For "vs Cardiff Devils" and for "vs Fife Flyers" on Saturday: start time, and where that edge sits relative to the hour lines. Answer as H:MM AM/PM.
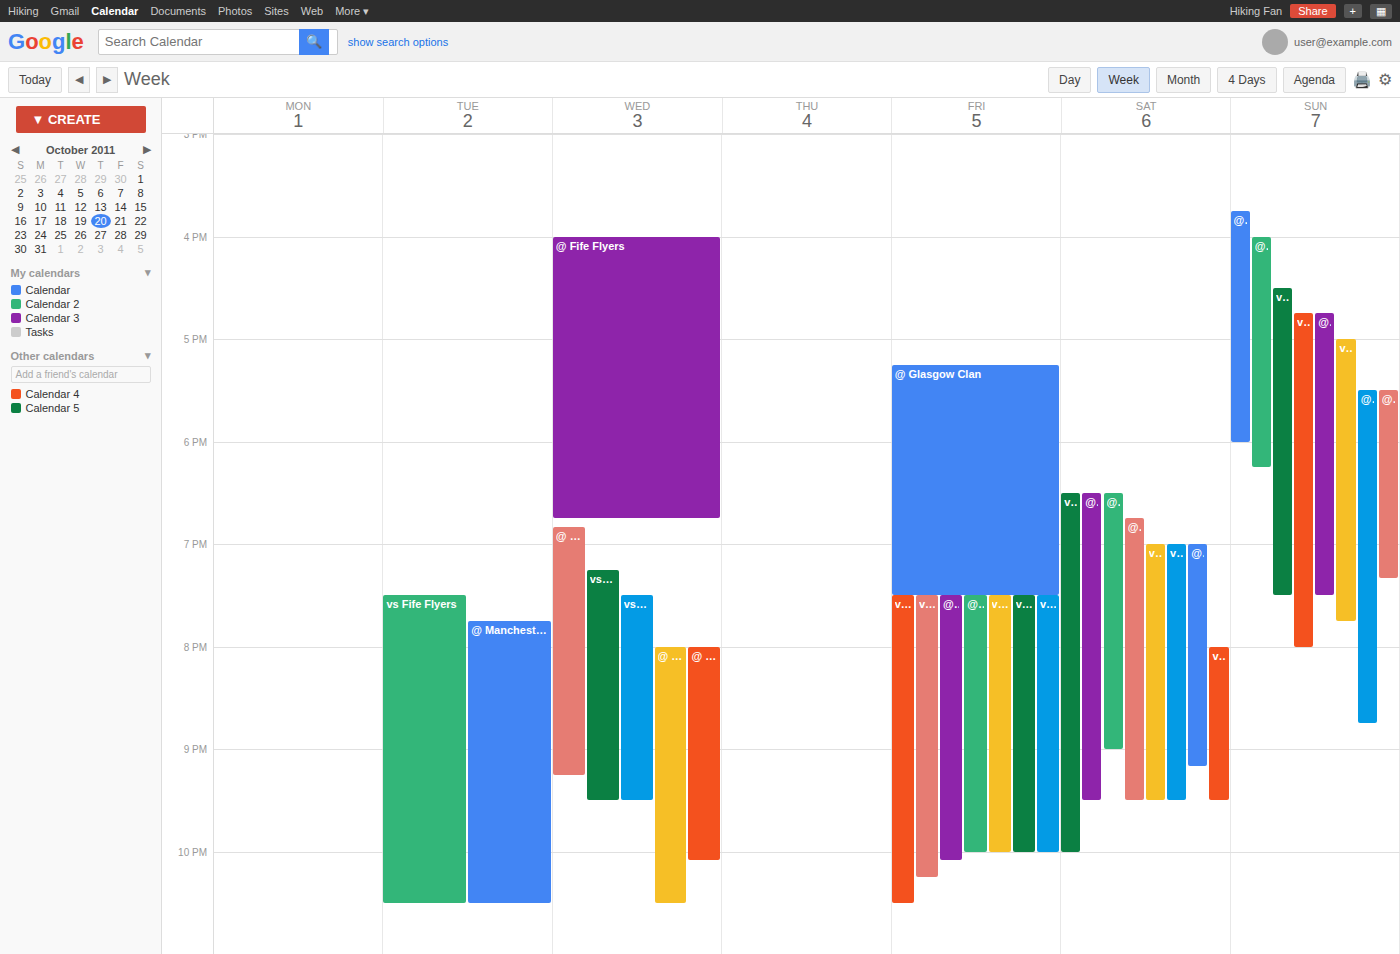
"vs Cardiff Devils": 7:00 PM, exactly on the 7 PM line. "vs Fife Flyers": 8:00 PM, exactly on the 8 PM line.